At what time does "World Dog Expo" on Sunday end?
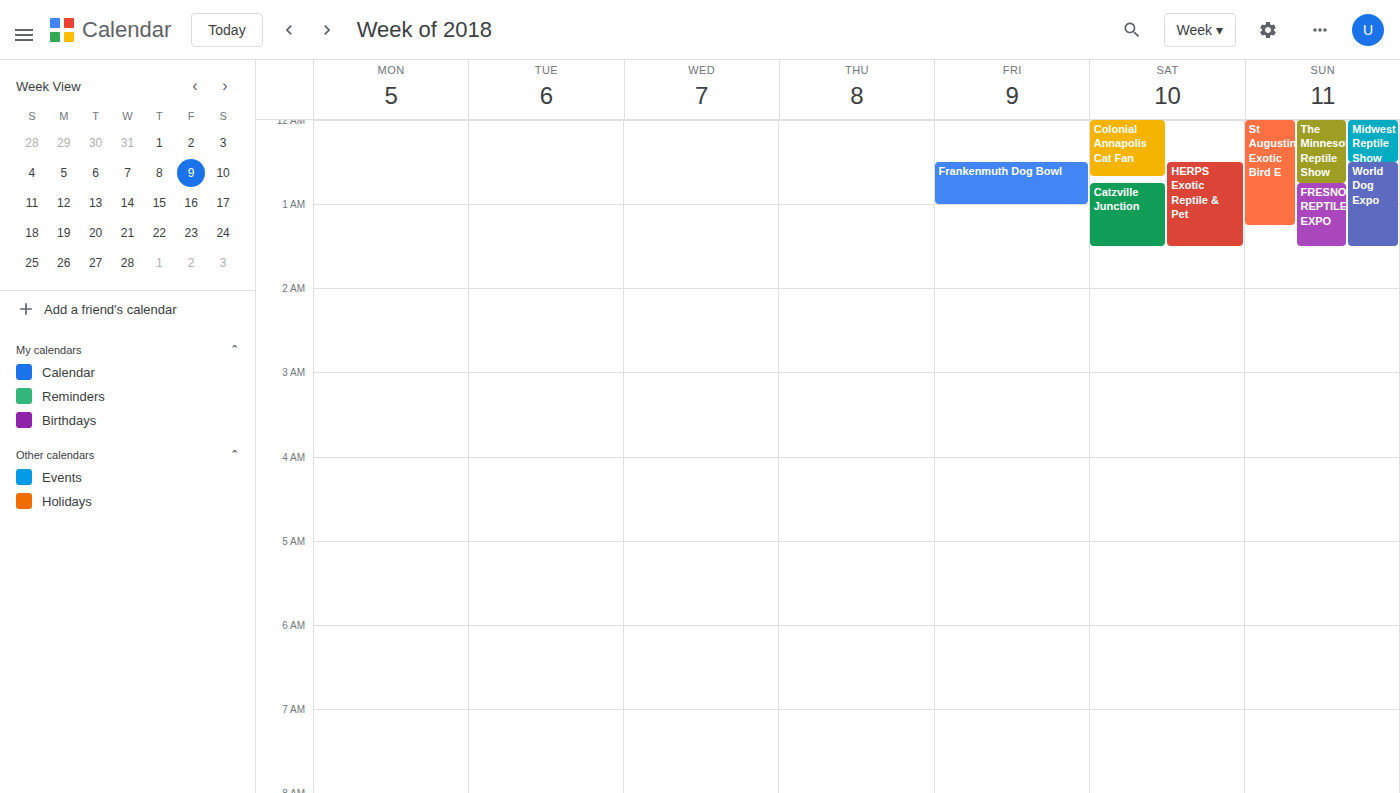
1:30 AM